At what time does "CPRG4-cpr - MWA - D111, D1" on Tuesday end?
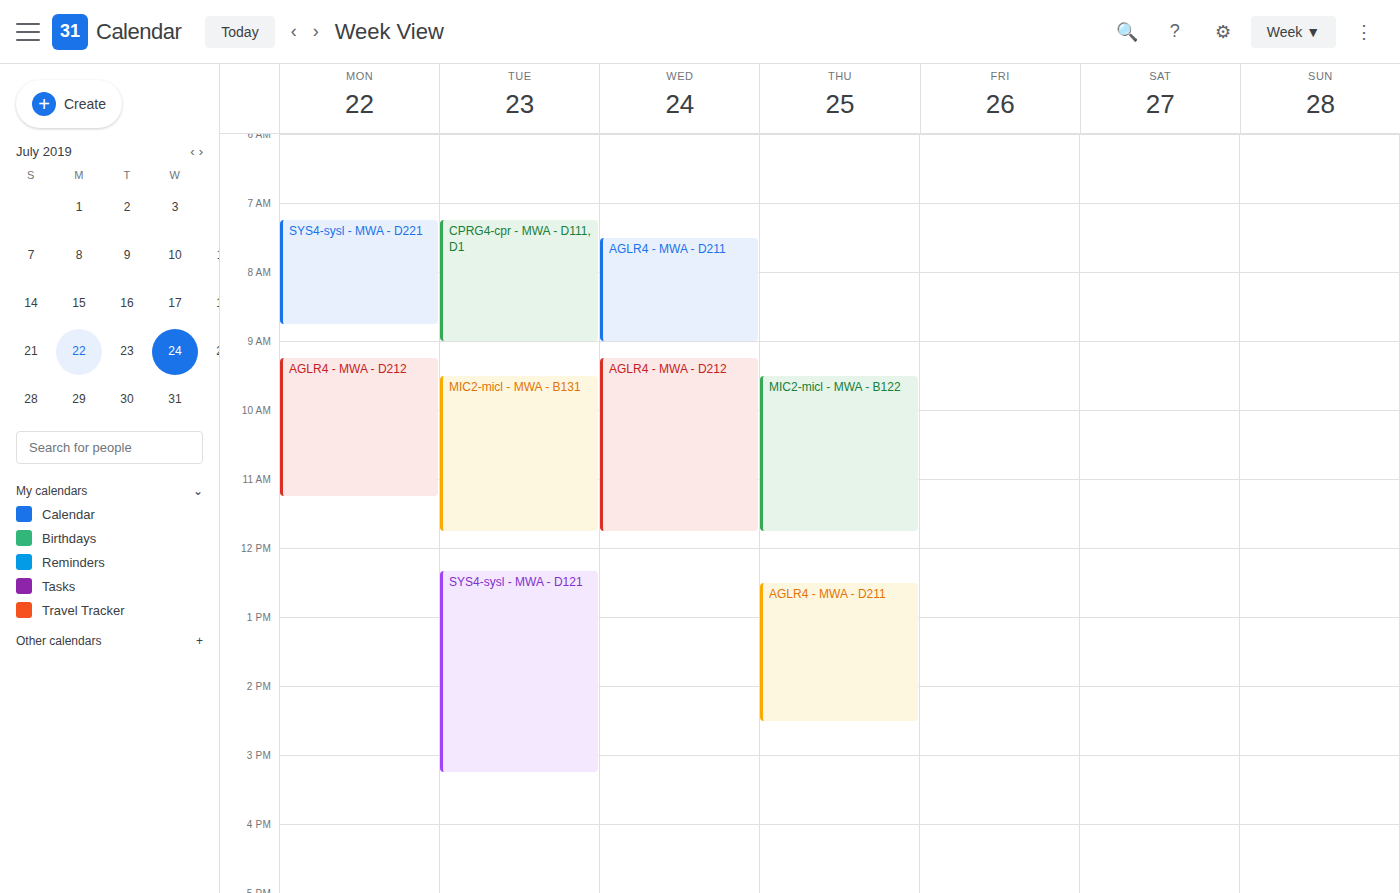
9:00 AM